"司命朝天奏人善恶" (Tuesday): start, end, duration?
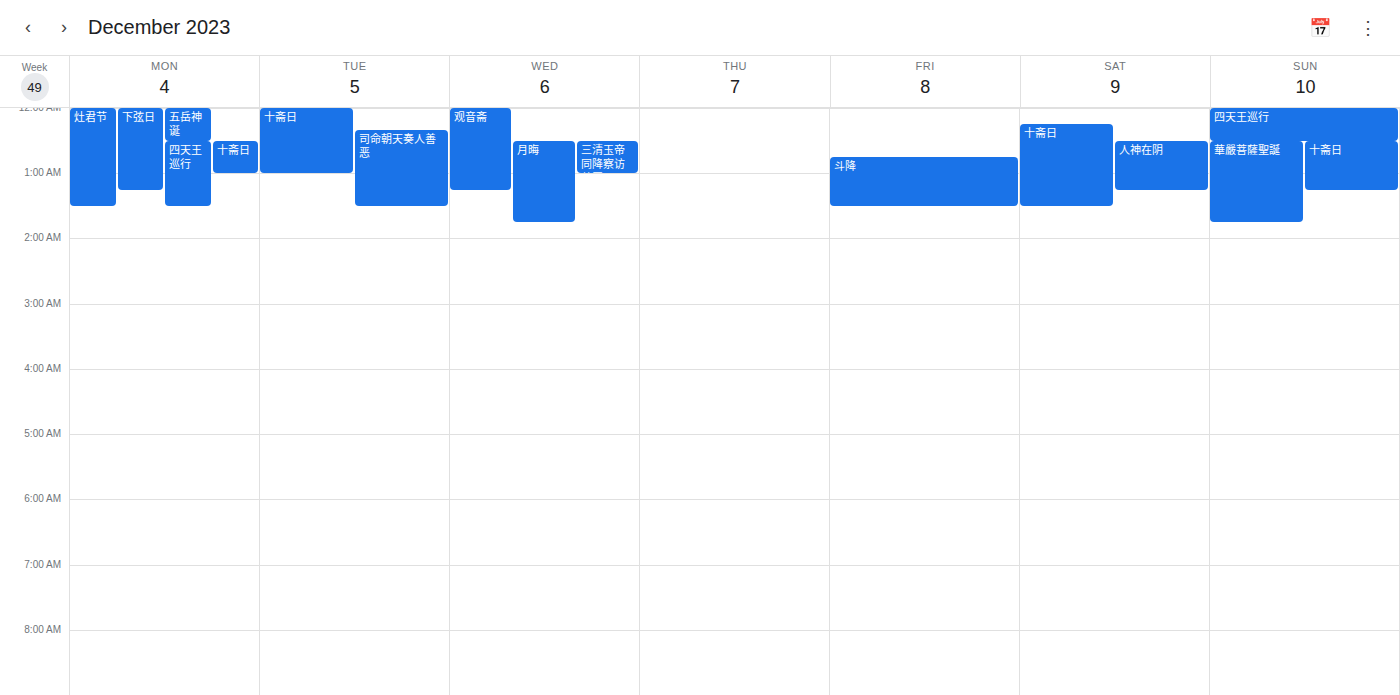
12:20 AM to 1:30 AM, 1 hour 10 minutes